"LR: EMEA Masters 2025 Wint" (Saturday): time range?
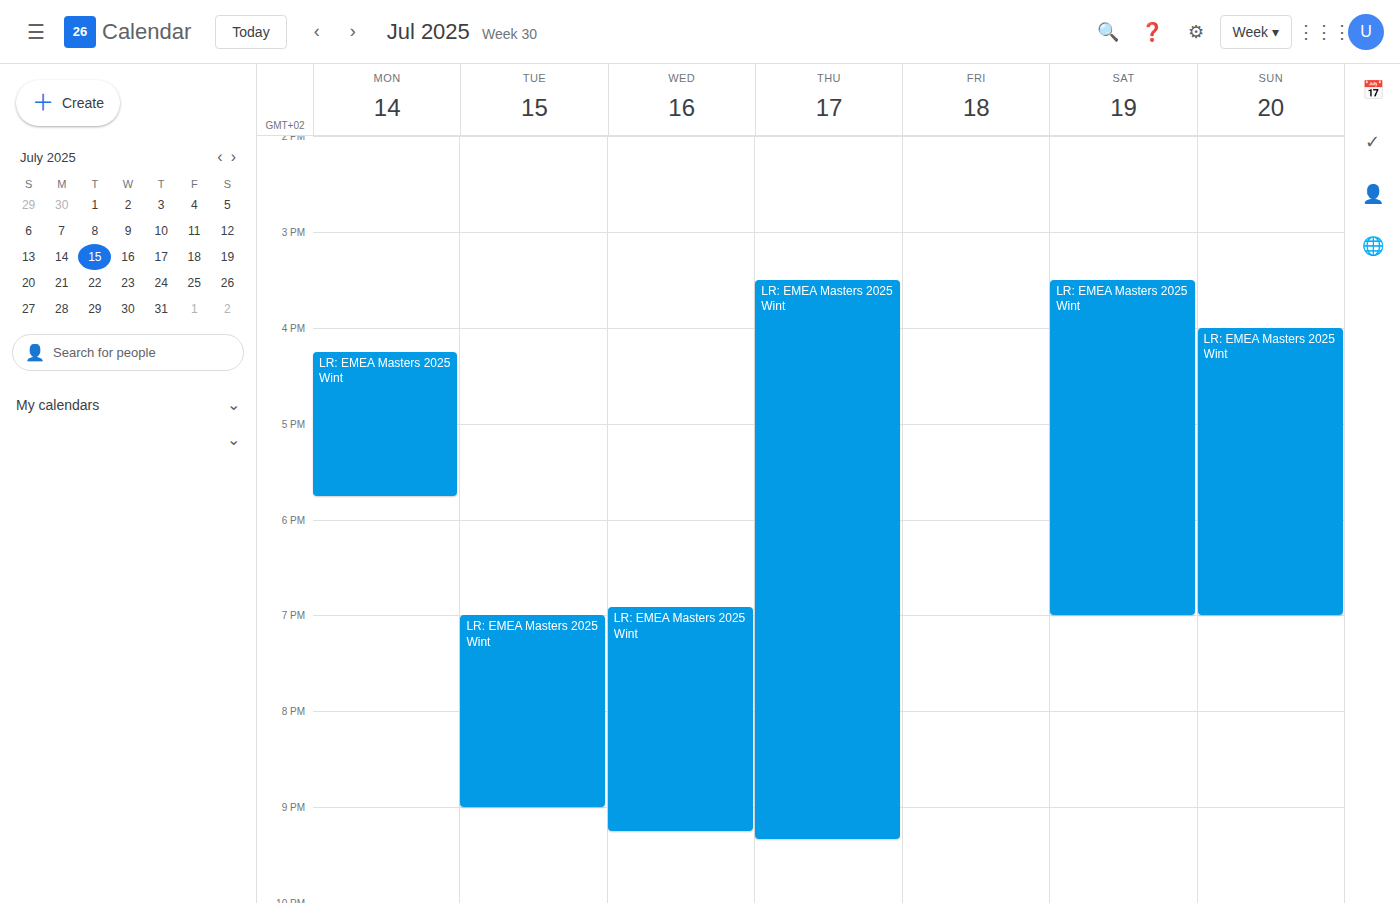
3:30 PM to 7:00 PM